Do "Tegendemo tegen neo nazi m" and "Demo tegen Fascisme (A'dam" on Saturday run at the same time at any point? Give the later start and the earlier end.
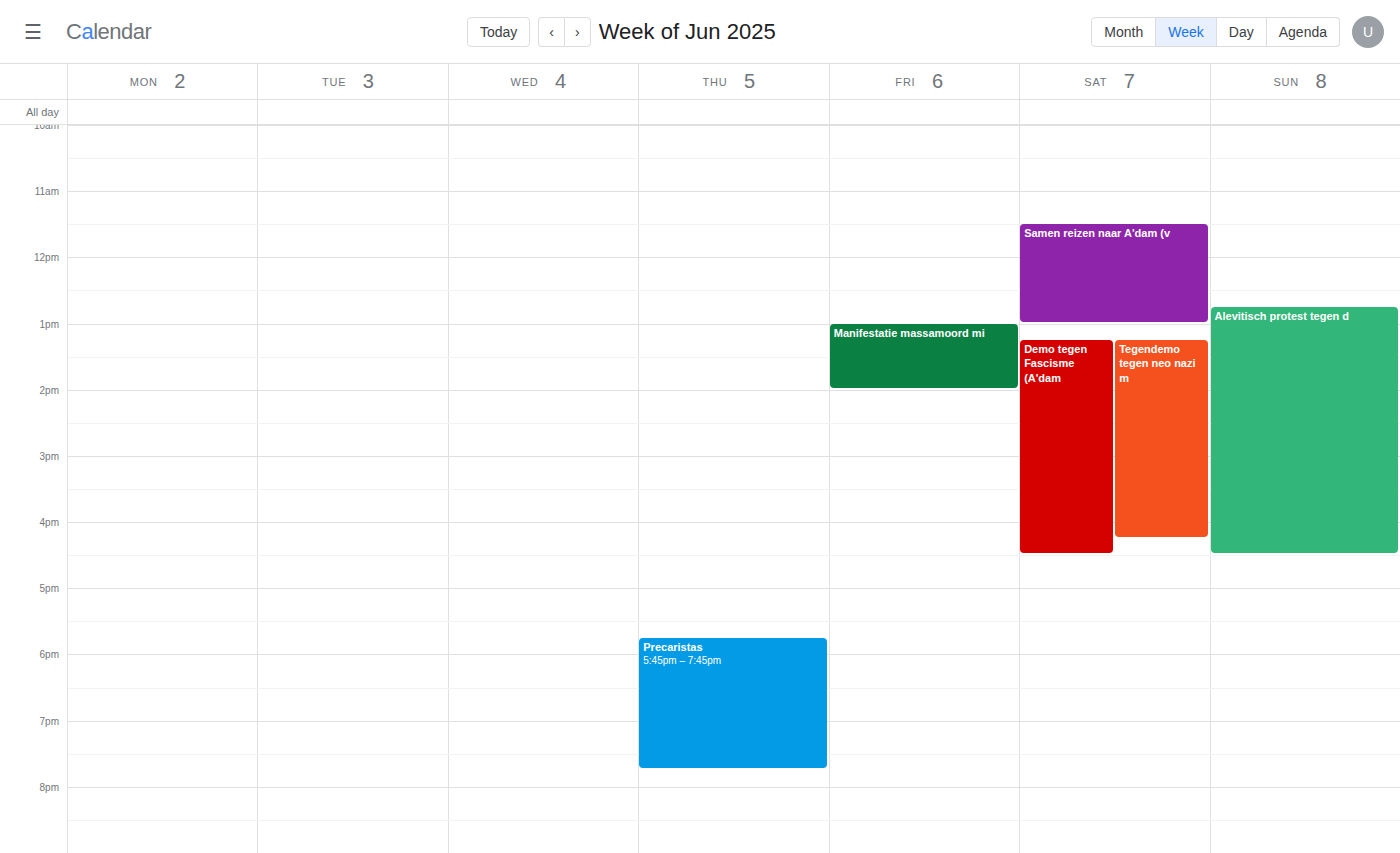
"Demo tegen Fascisme (A'dam" starts at 1:15 PM, before "Tegendemo tegen neo nazi m" ends at 4:15 PM -- they overlap.